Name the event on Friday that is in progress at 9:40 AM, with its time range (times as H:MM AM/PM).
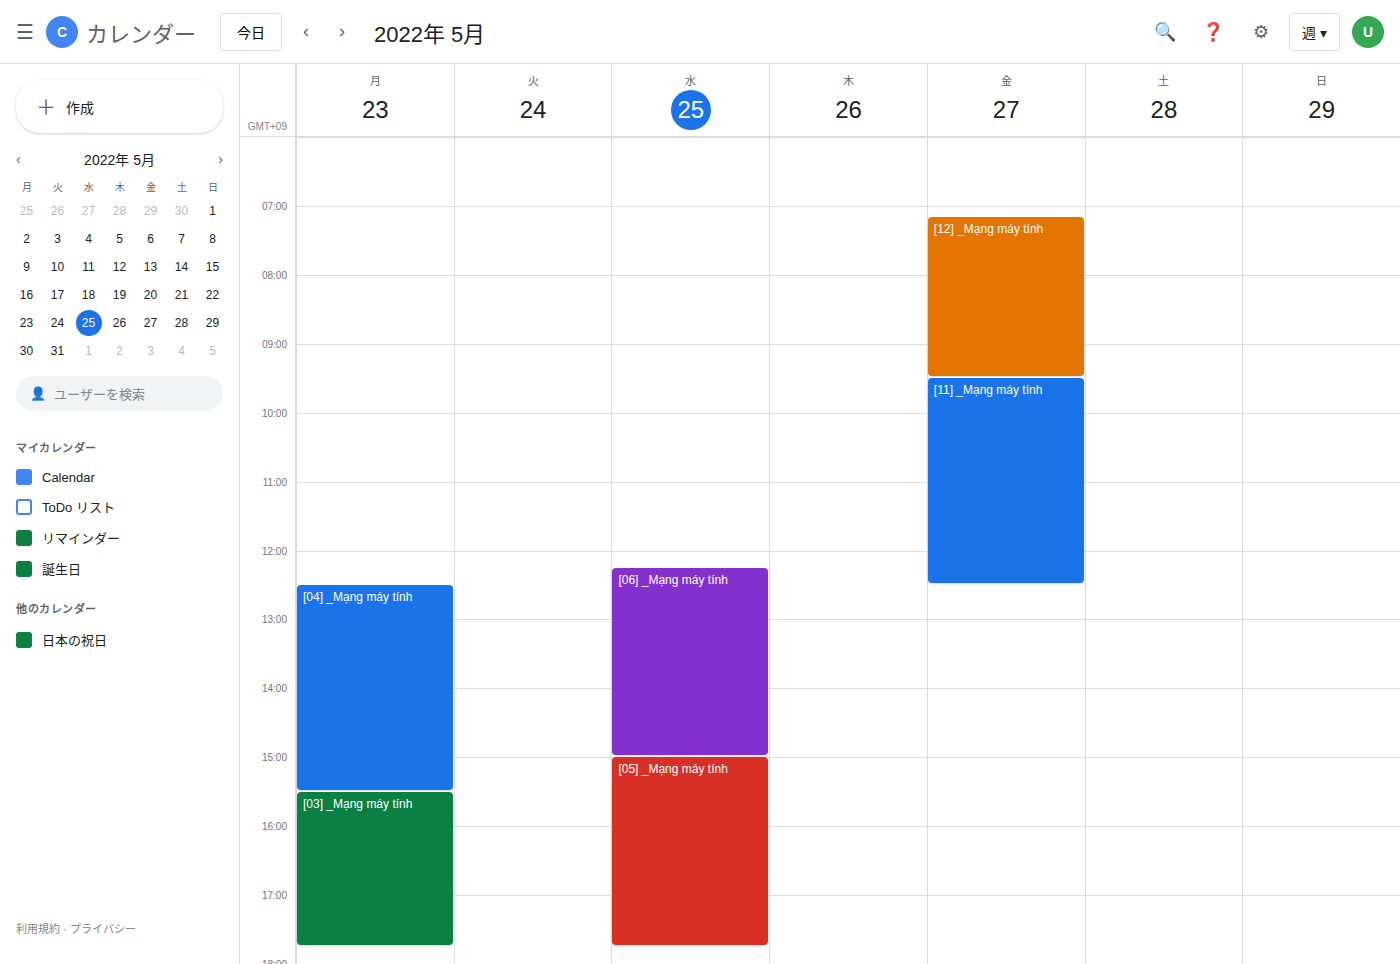
"[11] _Mạng máy tính", 9:30 AM to 12:30 PM